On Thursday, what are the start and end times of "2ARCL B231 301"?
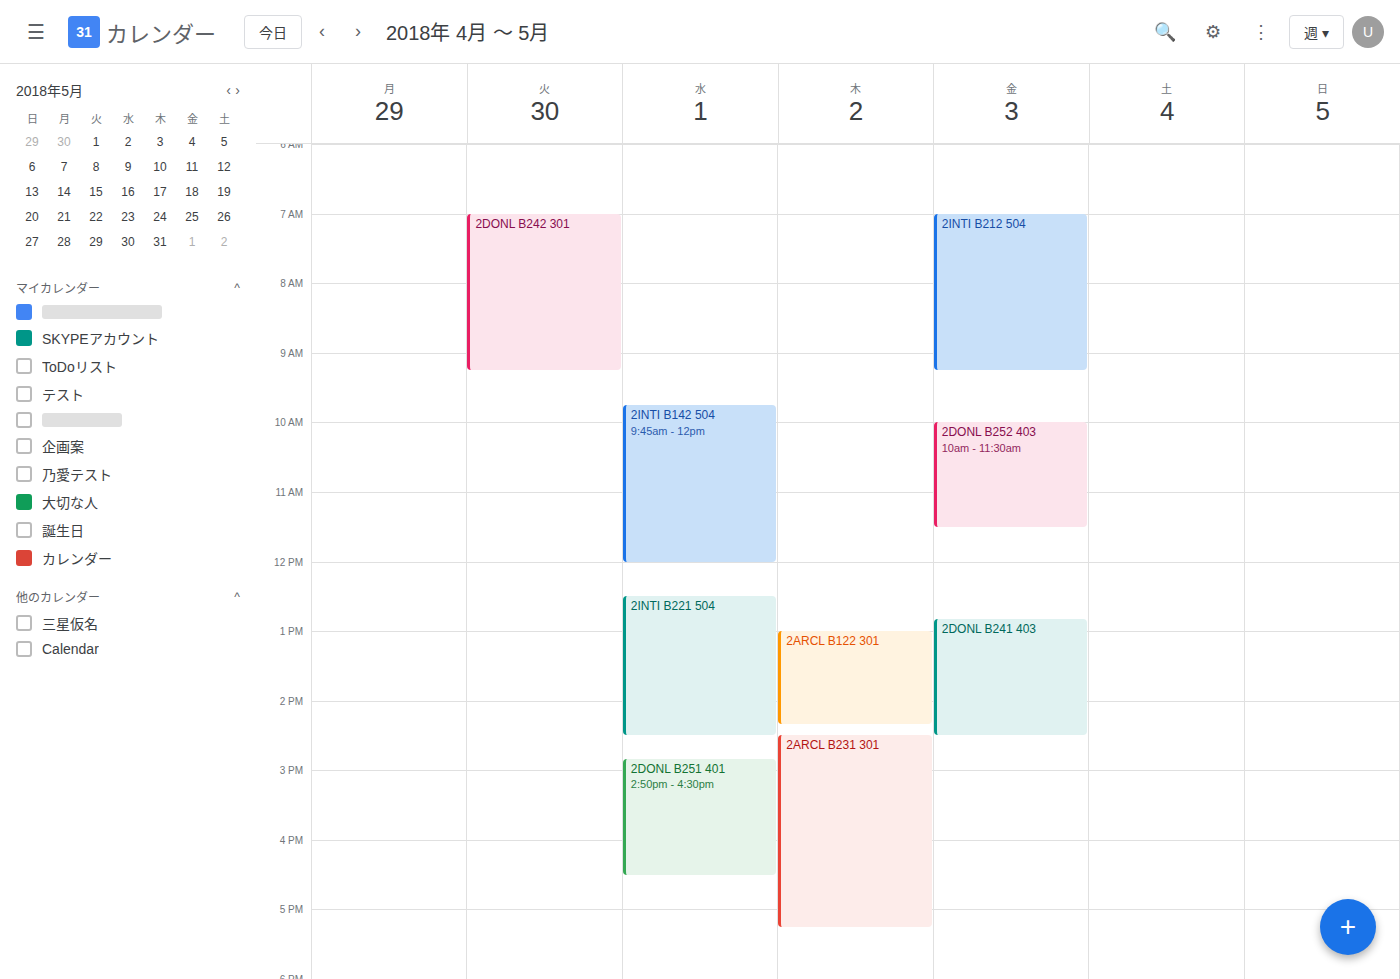
2:30 PM to 5:15 PM